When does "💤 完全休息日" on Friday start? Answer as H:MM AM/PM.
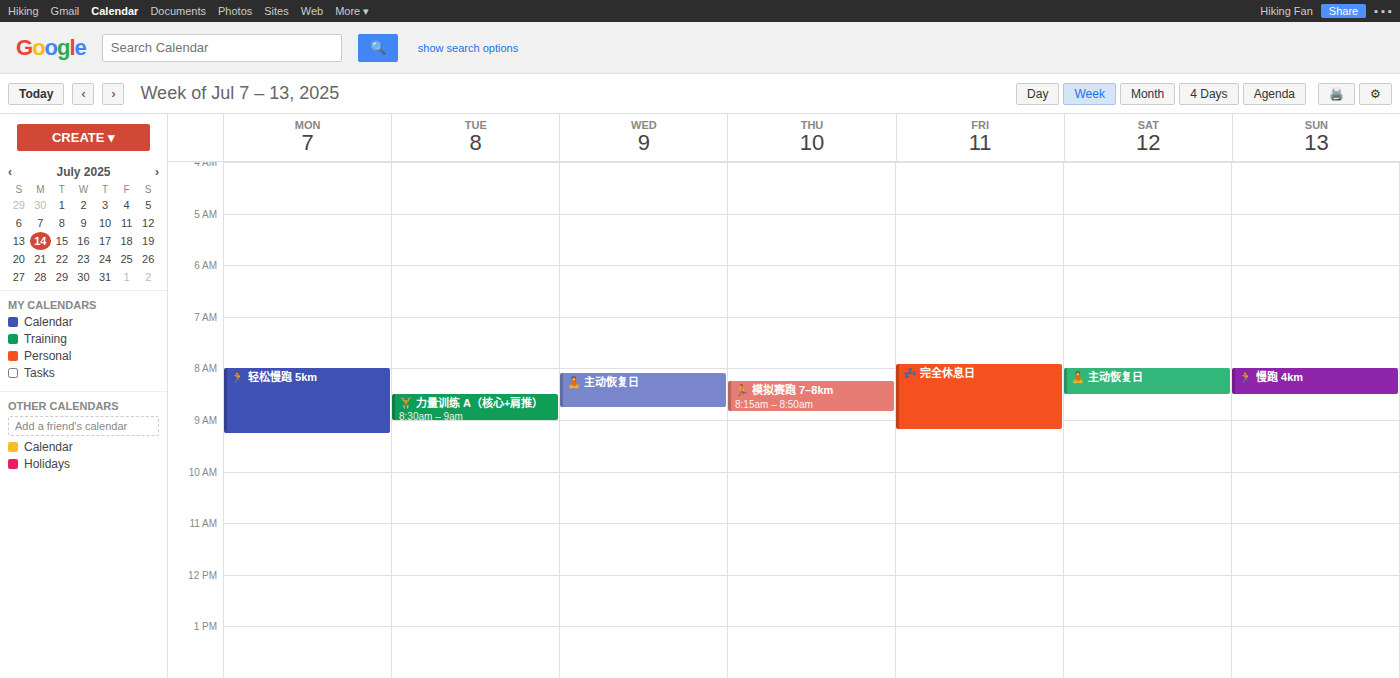
7:55 AM